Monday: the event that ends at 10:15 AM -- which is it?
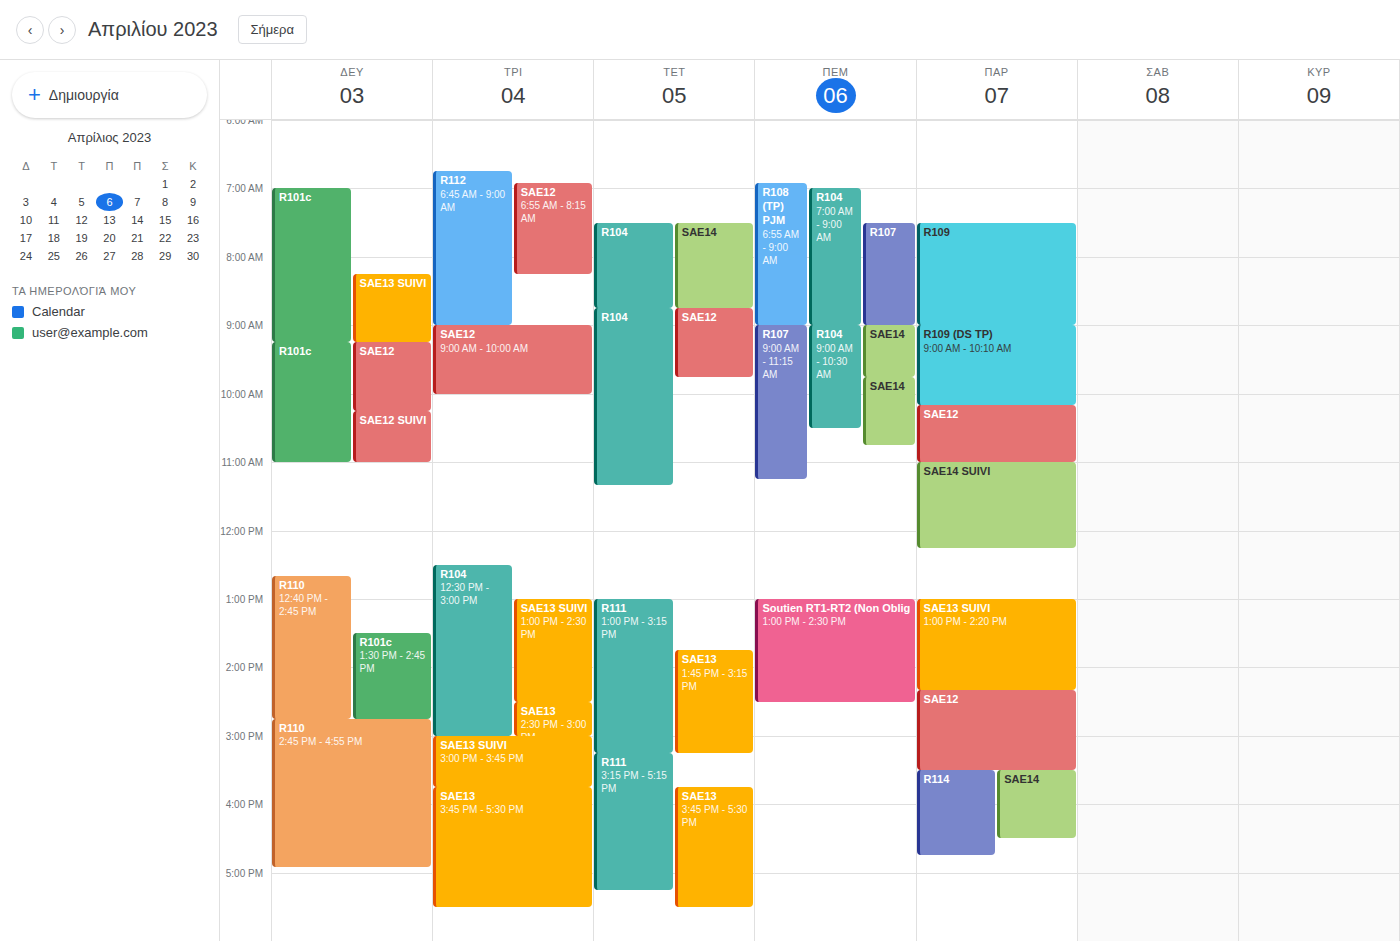
"SAE12"